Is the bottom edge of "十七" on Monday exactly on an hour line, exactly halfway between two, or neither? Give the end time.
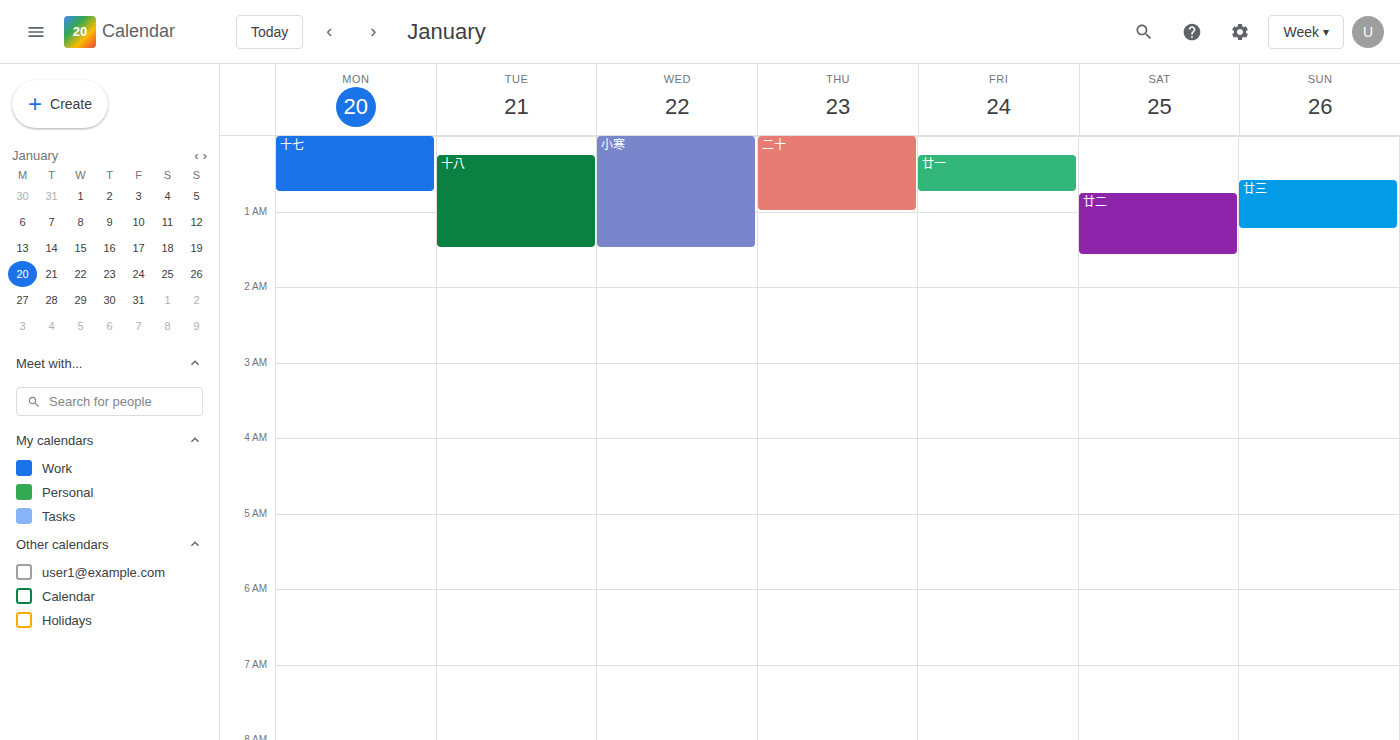
12:45 AM -- neither: three quarters of the way from the 12 AM line to the 1 AM line.